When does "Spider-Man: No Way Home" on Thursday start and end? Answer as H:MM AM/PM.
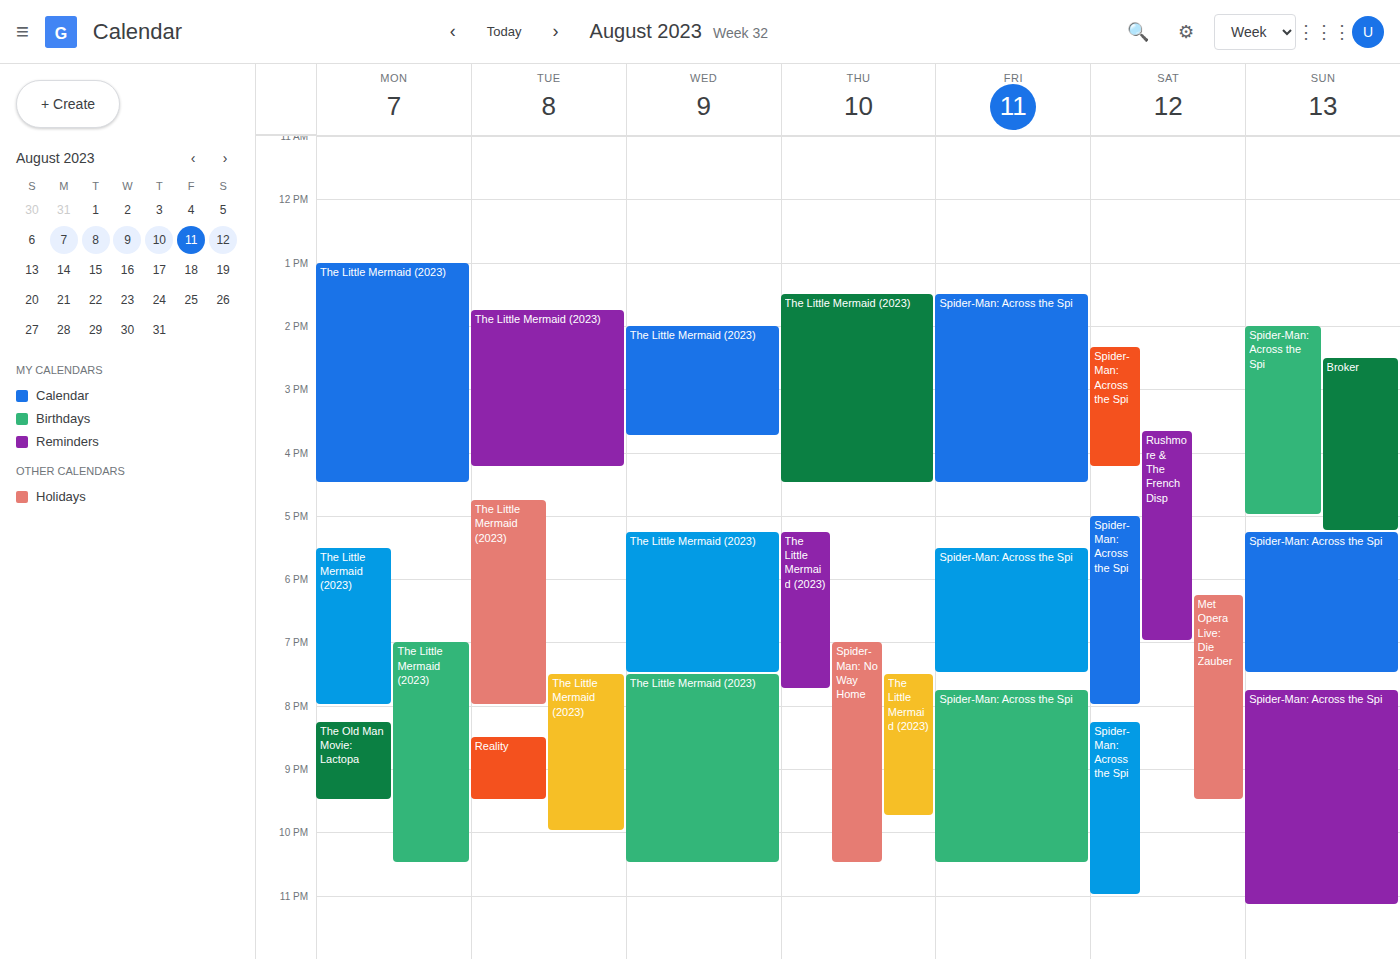
7:00 PM to 10:30 PM